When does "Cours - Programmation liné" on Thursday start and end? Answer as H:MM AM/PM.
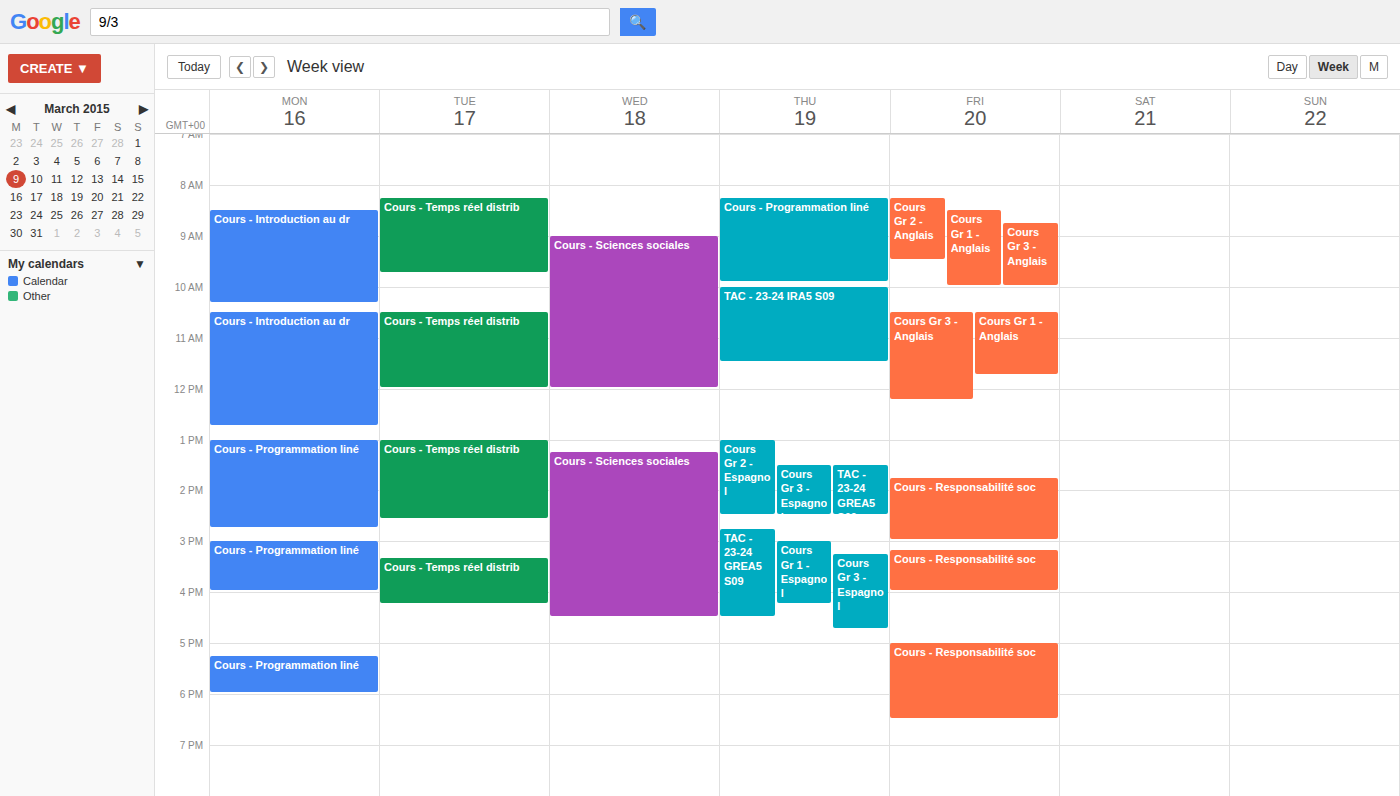
8:15 AM to 9:55 AM